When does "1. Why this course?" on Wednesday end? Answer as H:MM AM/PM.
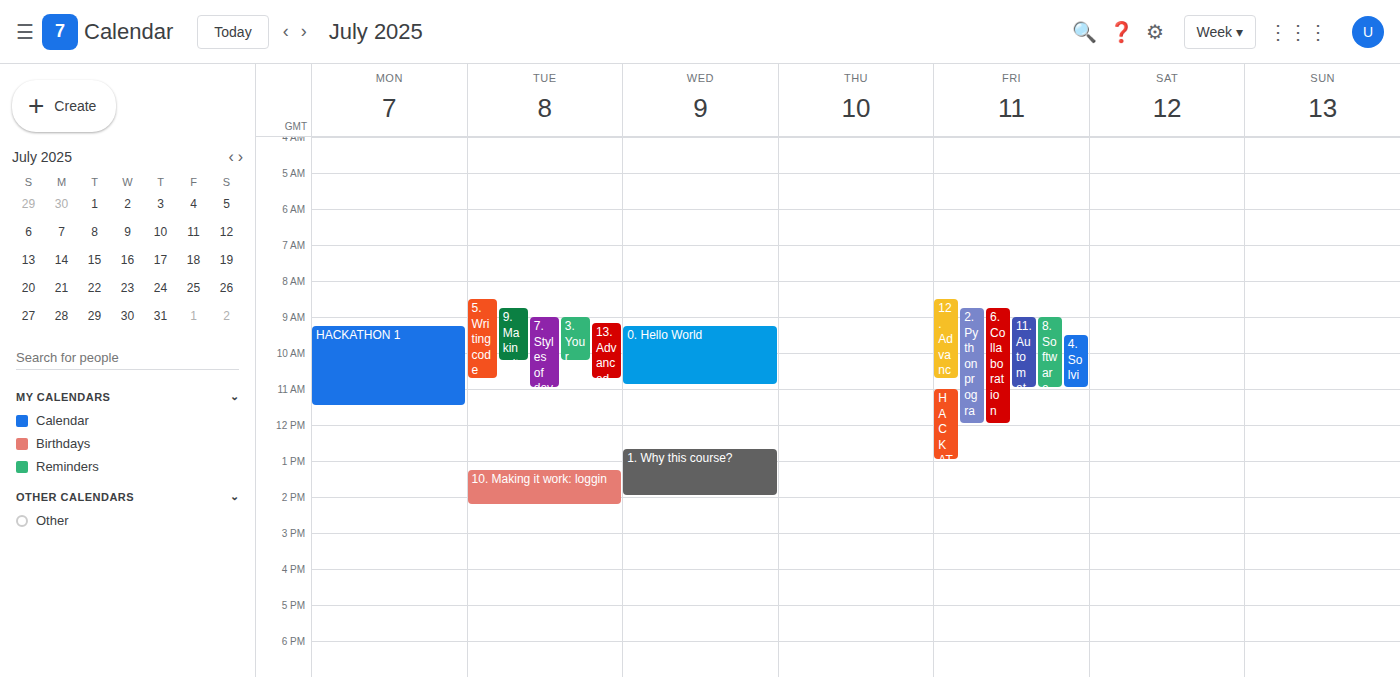
2:00 PM